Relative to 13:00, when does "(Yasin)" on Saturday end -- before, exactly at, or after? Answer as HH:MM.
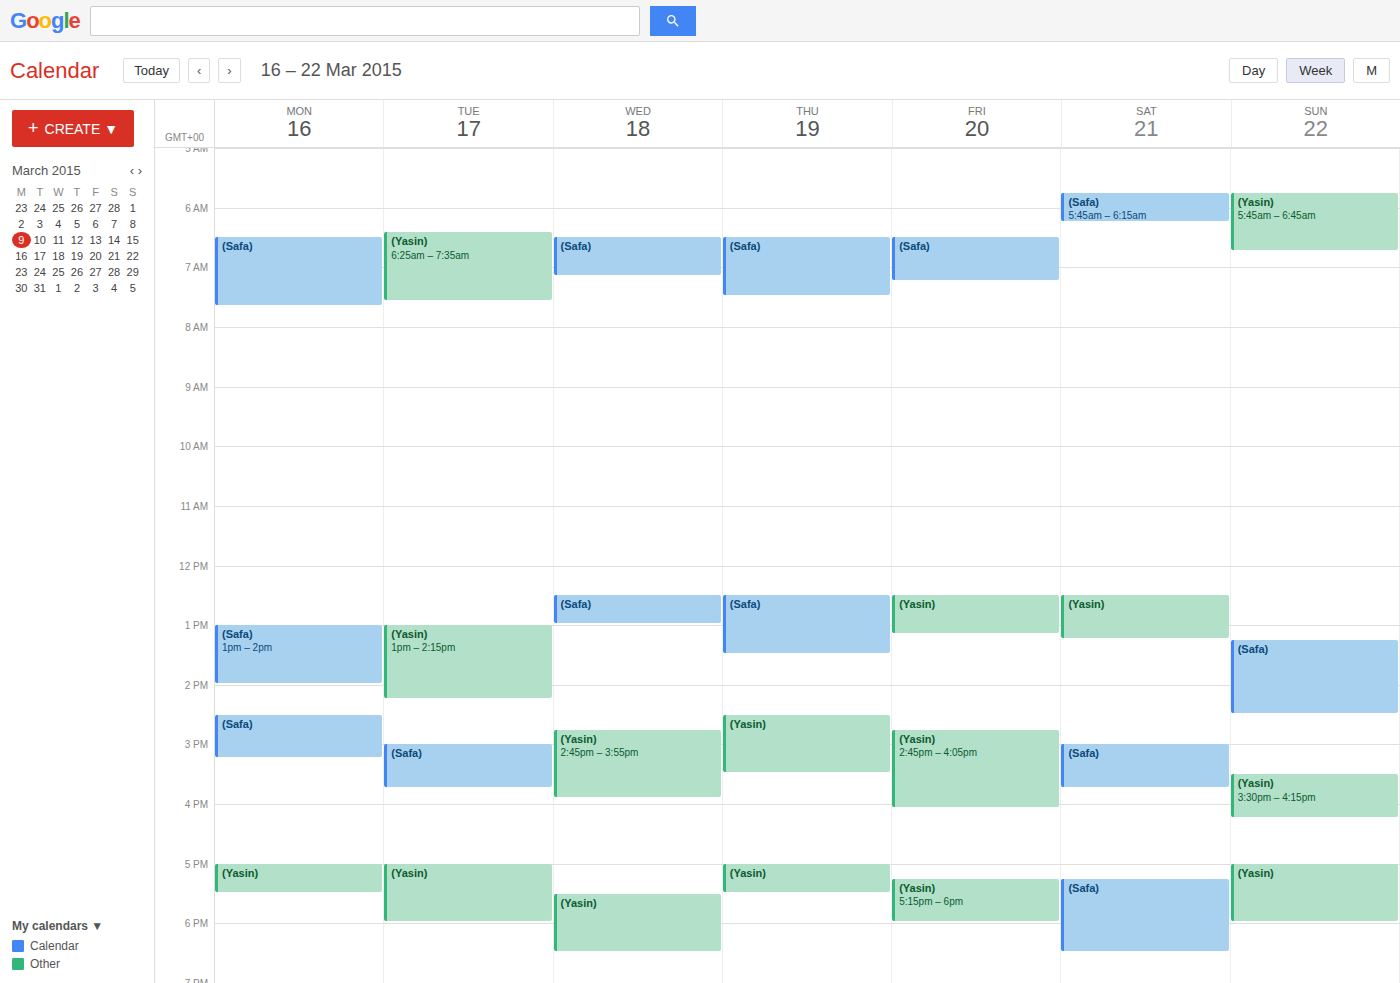
13:15 -- after 13:00, 15 minutes below the 13:00 line.